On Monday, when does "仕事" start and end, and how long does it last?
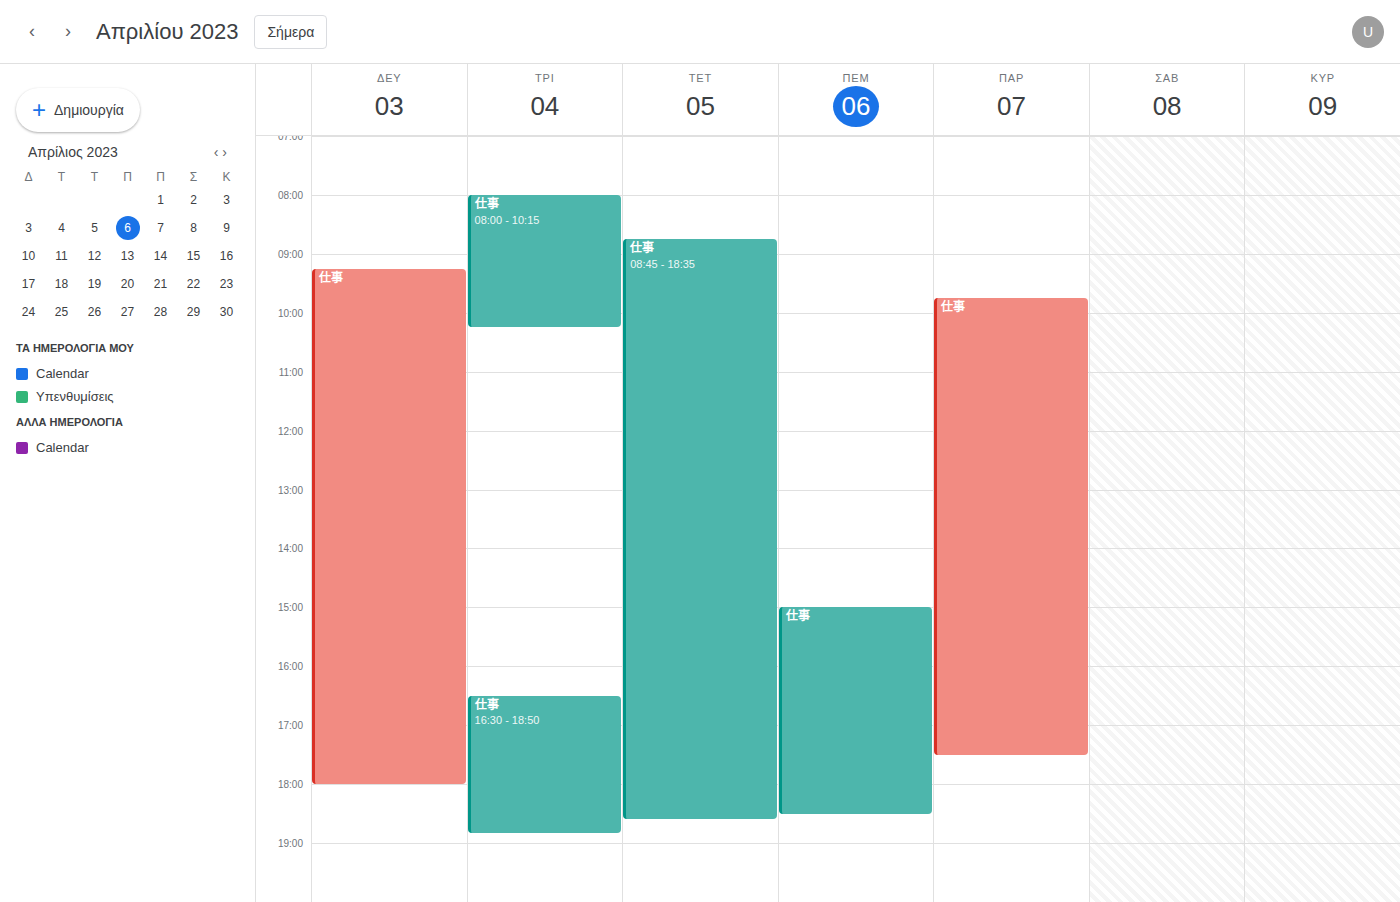
09:15 to 18:00, 8 hours 45 minutes